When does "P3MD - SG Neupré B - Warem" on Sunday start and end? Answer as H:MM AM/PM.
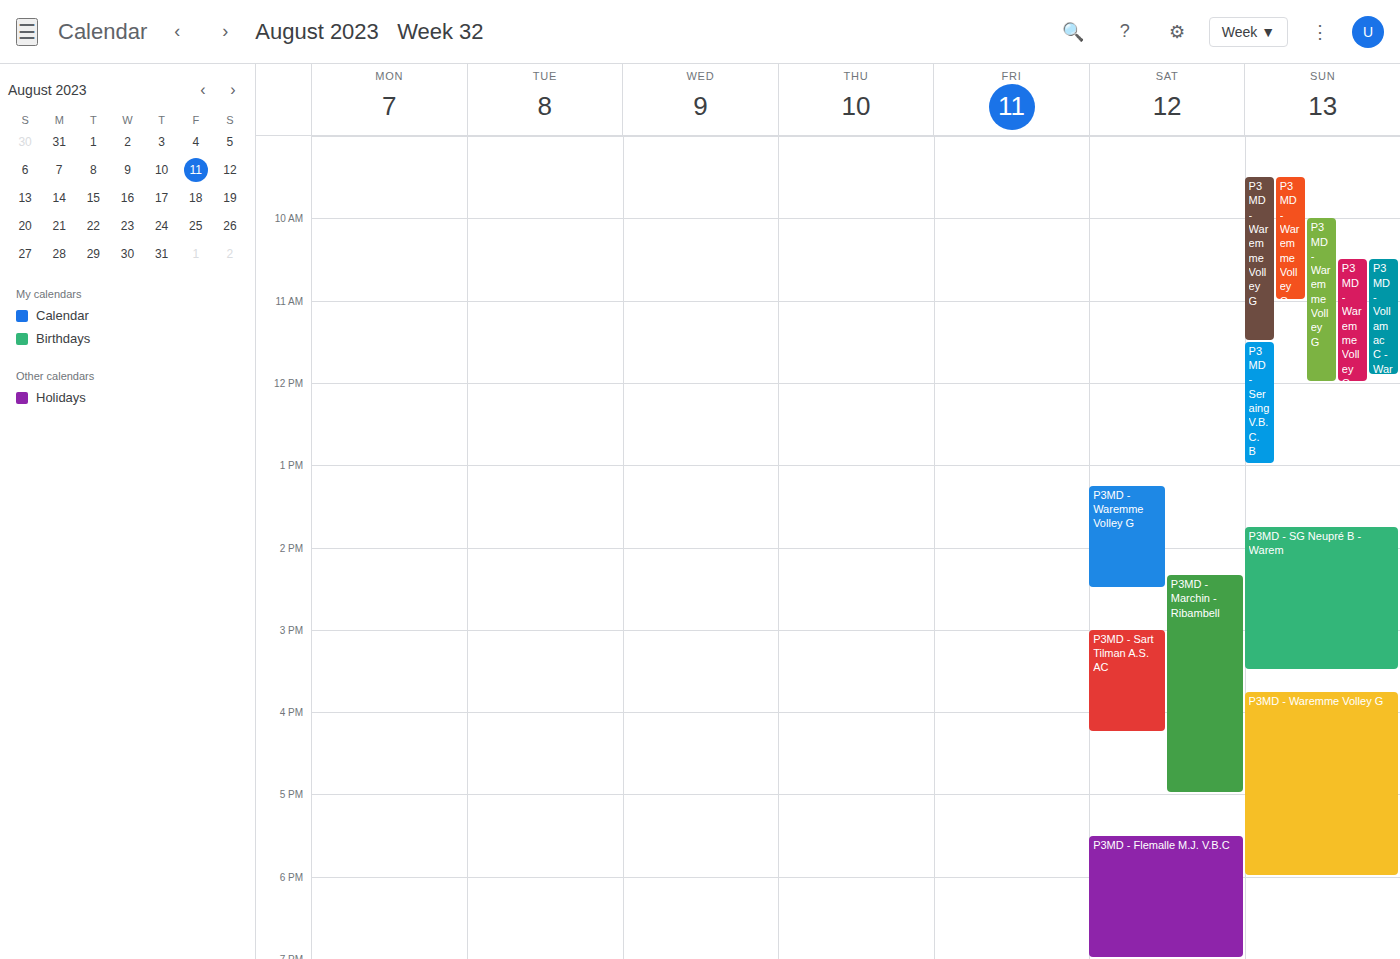
1:45 PM to 3:30 PM